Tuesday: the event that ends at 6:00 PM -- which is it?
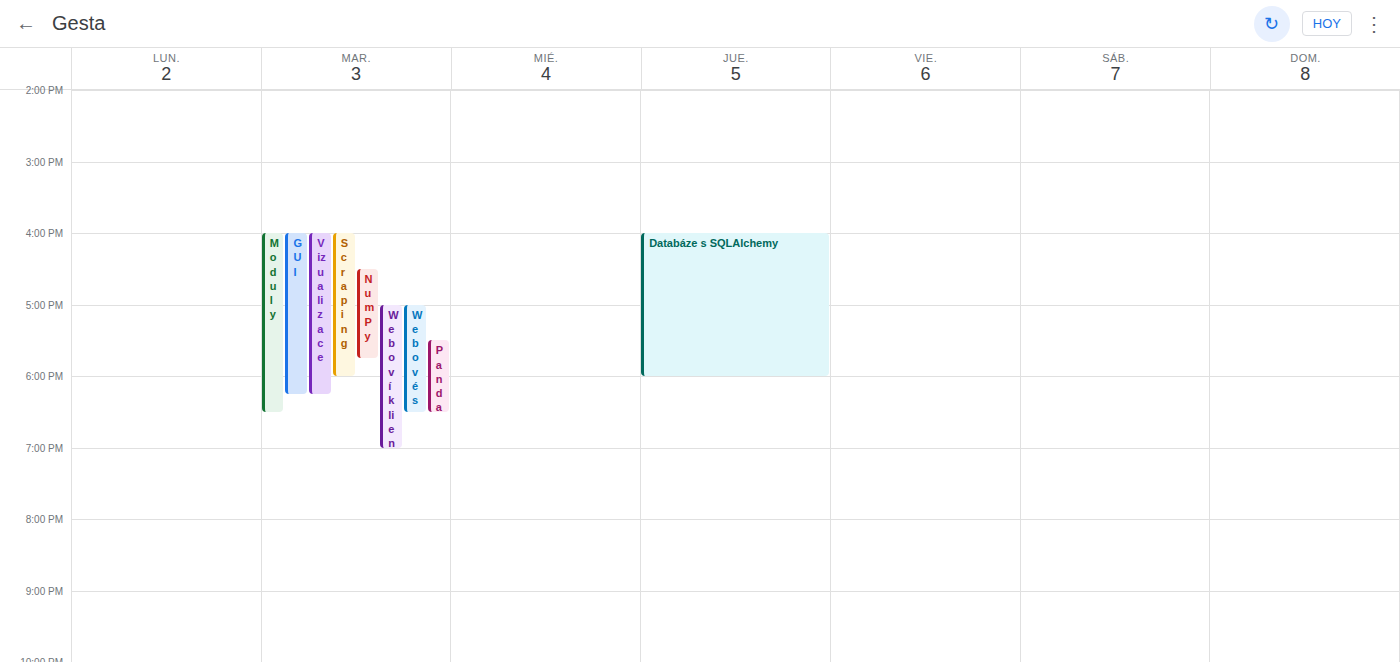
"Scraping"